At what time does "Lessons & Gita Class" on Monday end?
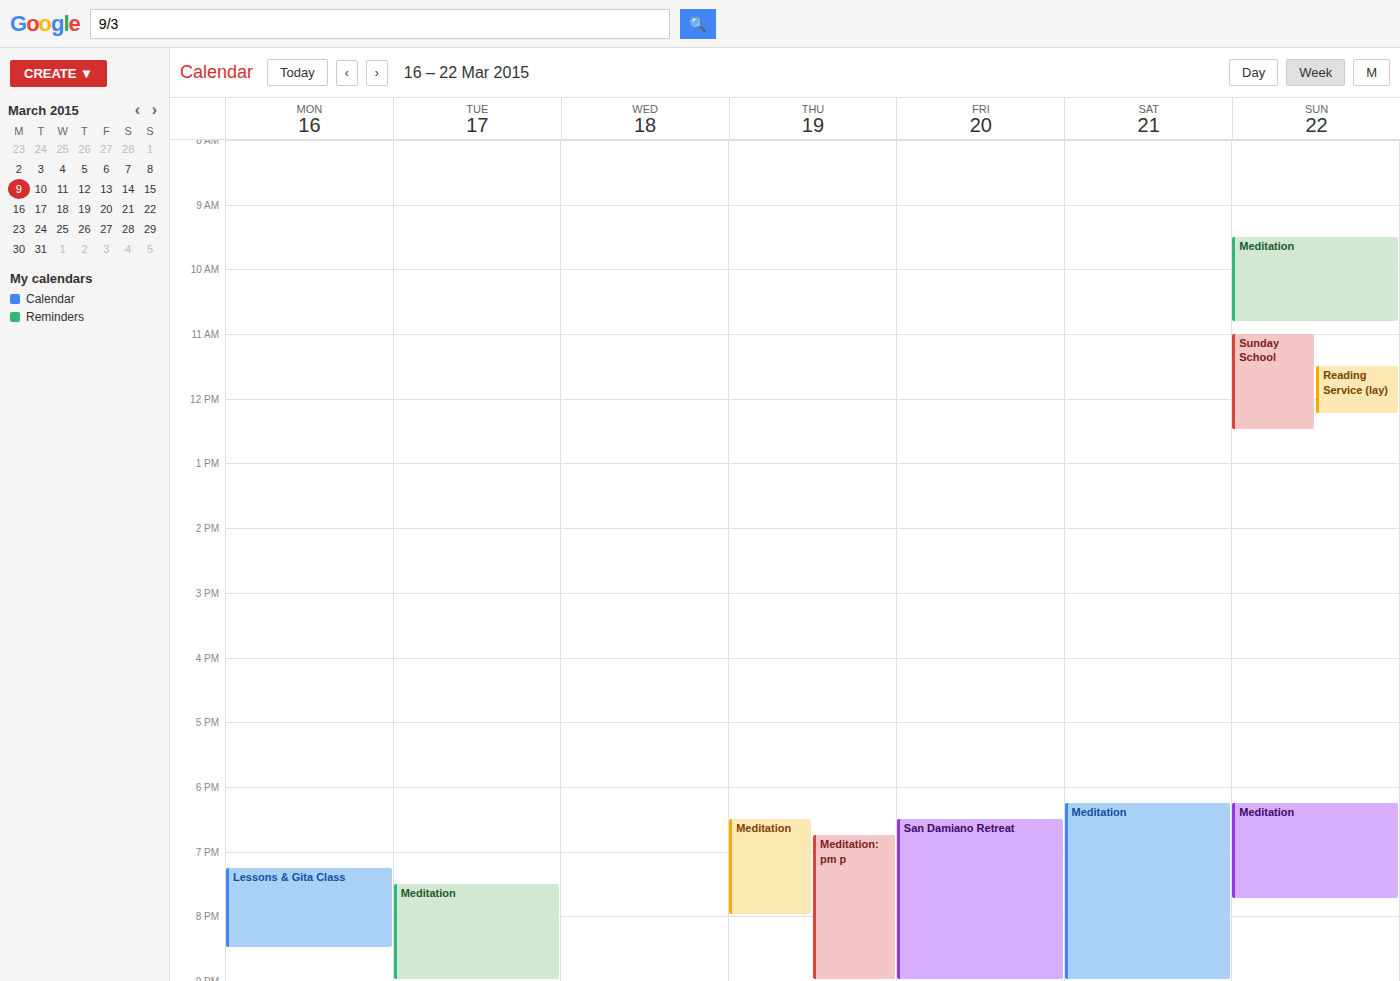
8:30 PM